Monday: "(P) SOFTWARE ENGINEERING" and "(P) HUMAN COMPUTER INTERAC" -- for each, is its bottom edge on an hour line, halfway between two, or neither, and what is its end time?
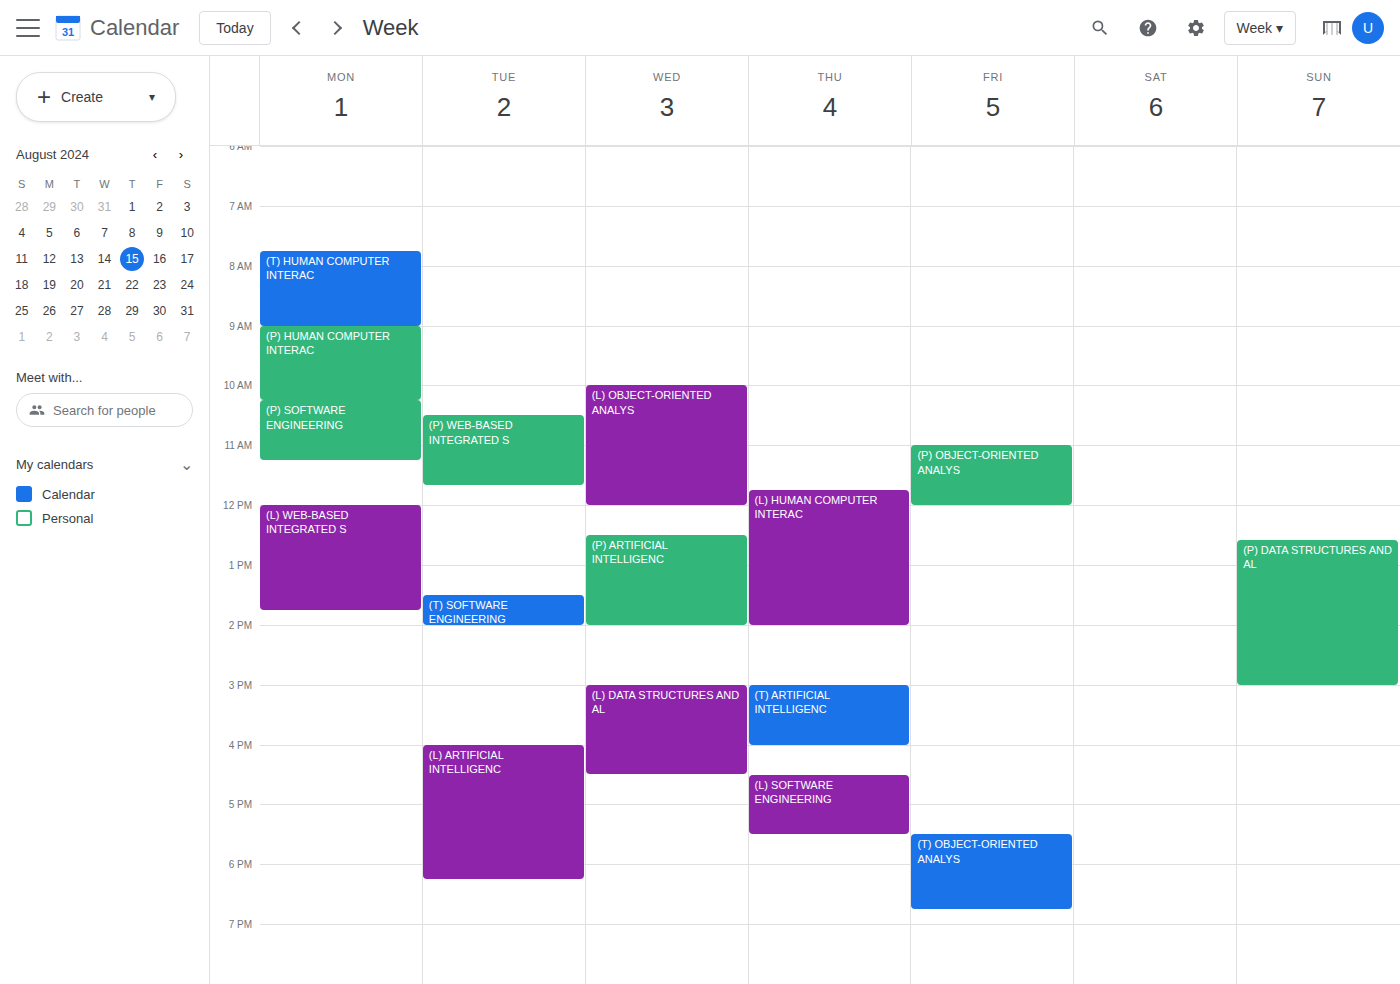
"(P) SOFTWARE ENGINEERING": 11:15 AM, neither: a quarter of the way from the 11 AM line to the 12 PM line. "(P) HUMAN COMPUTER INTERAC": 10:15 AM, neither: a quarter of the way from the 10 AM line to the 11 AM line.